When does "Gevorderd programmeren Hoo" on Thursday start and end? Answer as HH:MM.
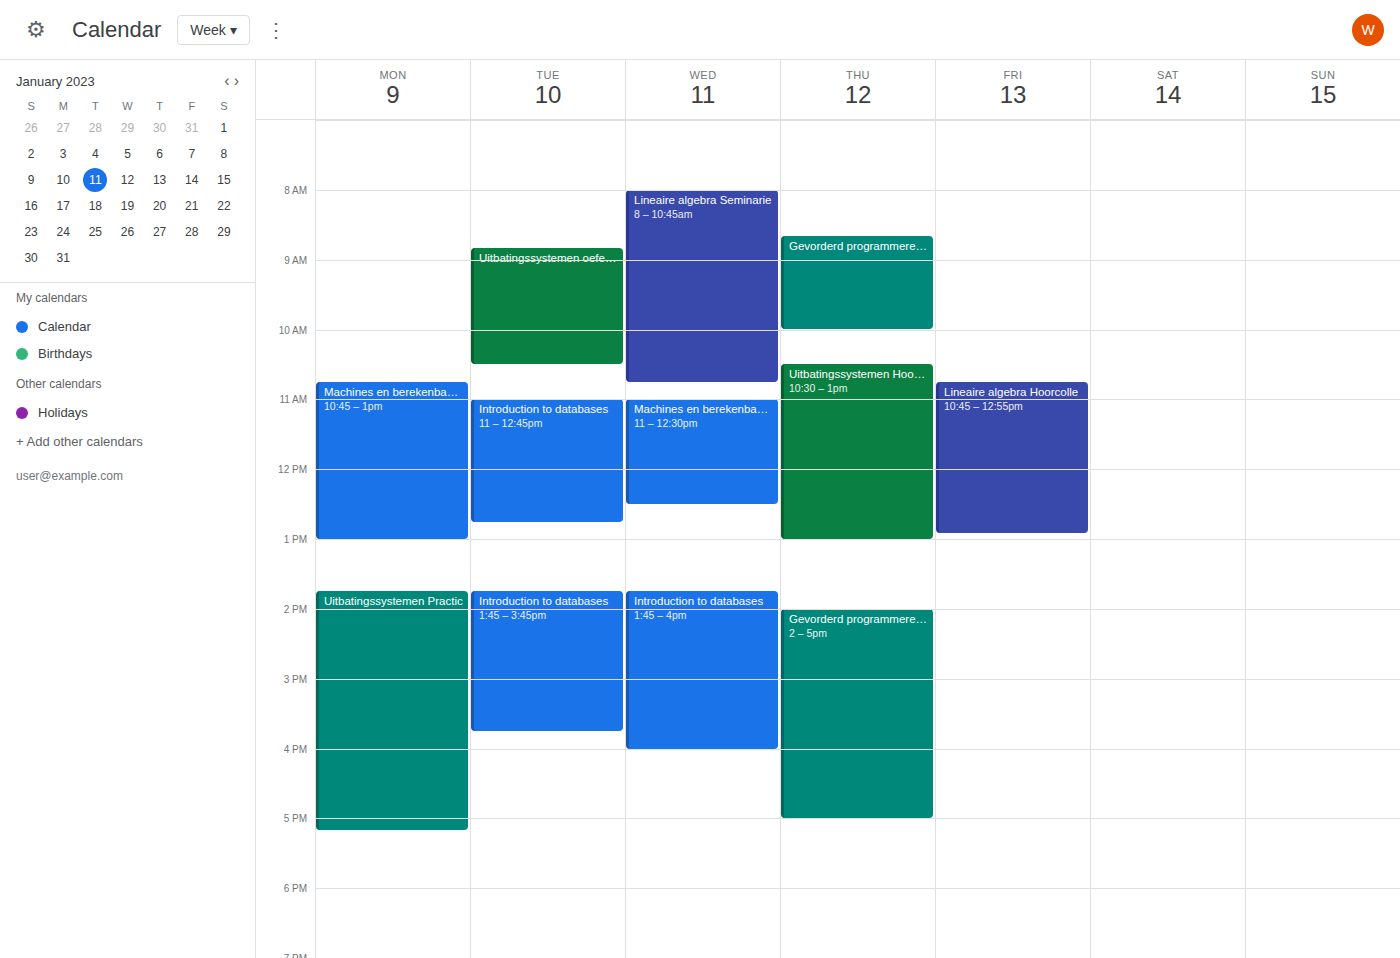
08:40 to 10:00